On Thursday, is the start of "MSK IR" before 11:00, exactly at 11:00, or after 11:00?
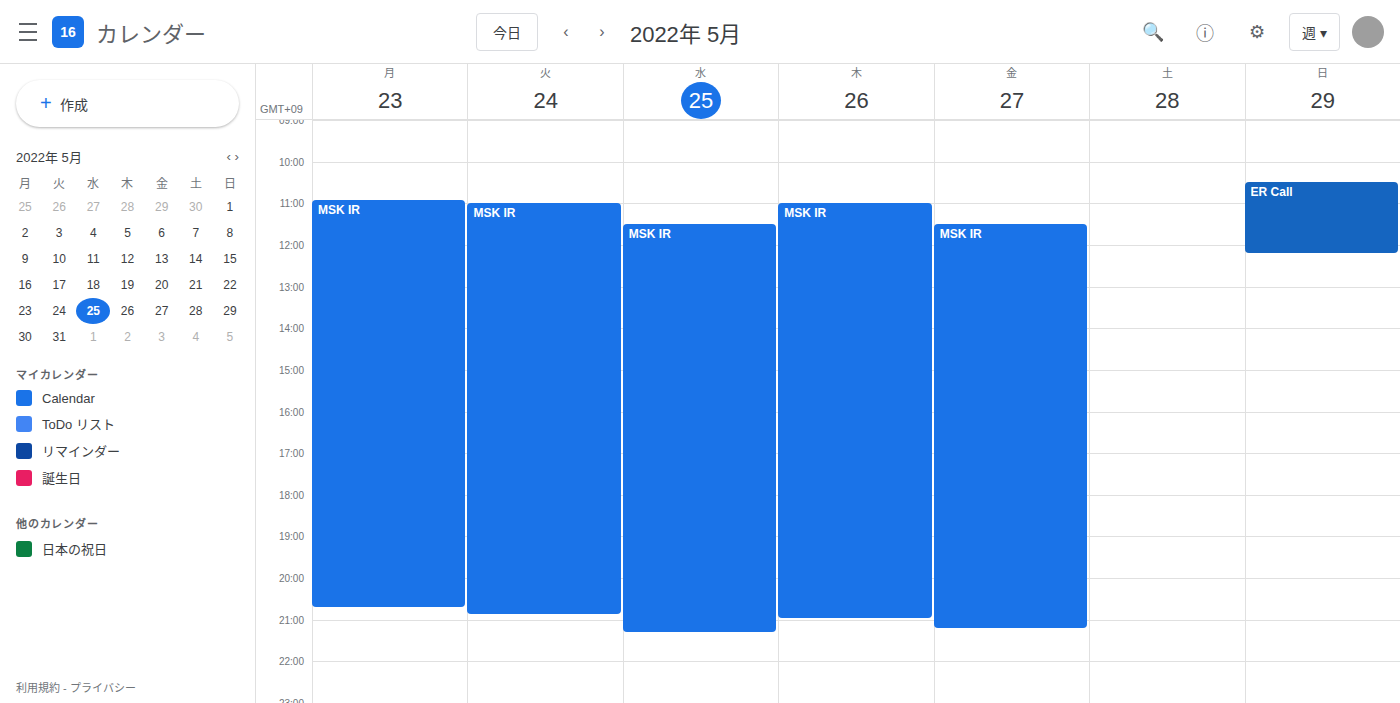
11:00 -- exactly at 11:00, on the 11:00 line.